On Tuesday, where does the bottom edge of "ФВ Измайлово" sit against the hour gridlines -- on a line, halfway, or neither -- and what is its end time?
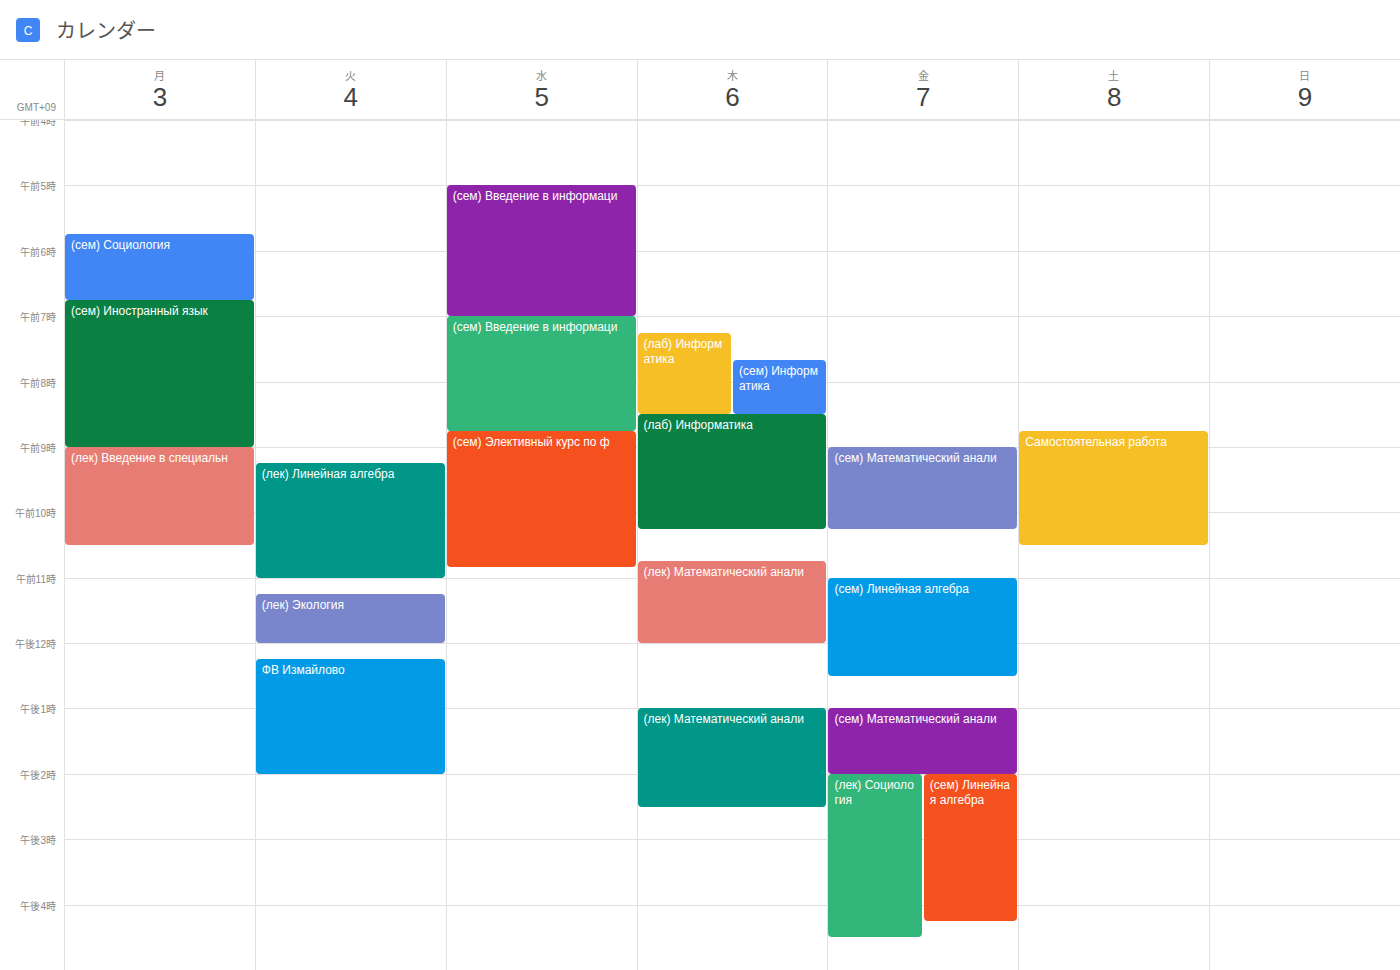
2:00 PM -- exactly on the 2 PM line.